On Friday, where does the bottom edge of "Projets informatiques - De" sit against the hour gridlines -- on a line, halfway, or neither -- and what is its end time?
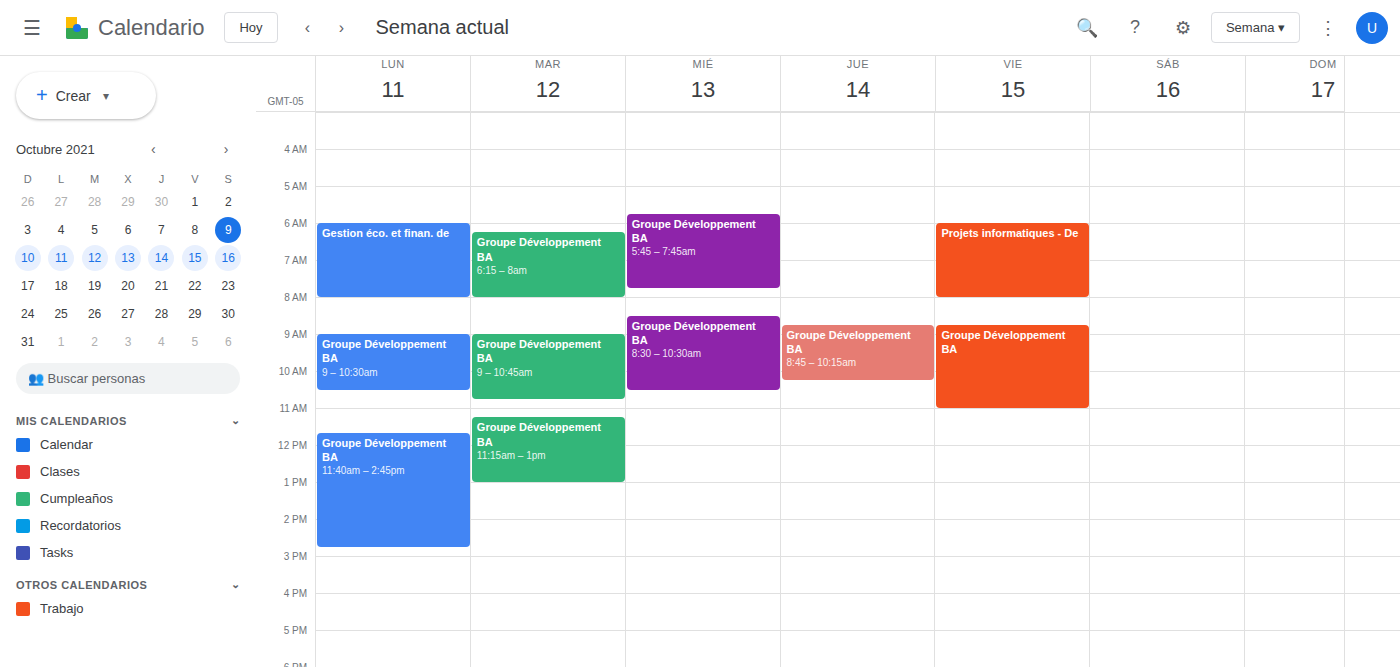
8:00 AM -- exactly on the 8 AM line.